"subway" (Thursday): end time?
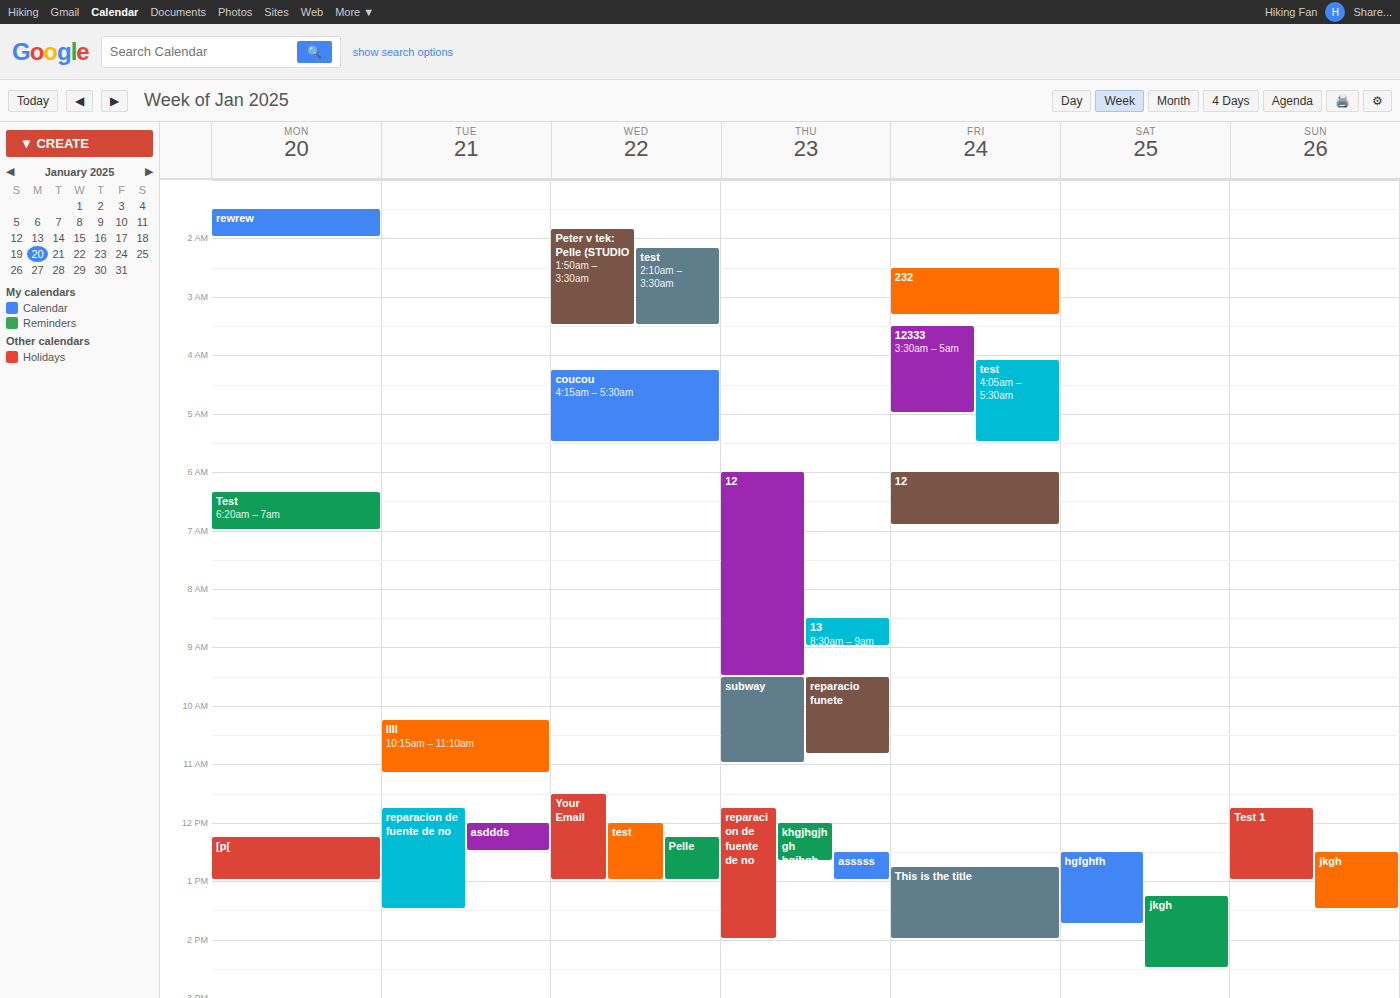
11:00 AM